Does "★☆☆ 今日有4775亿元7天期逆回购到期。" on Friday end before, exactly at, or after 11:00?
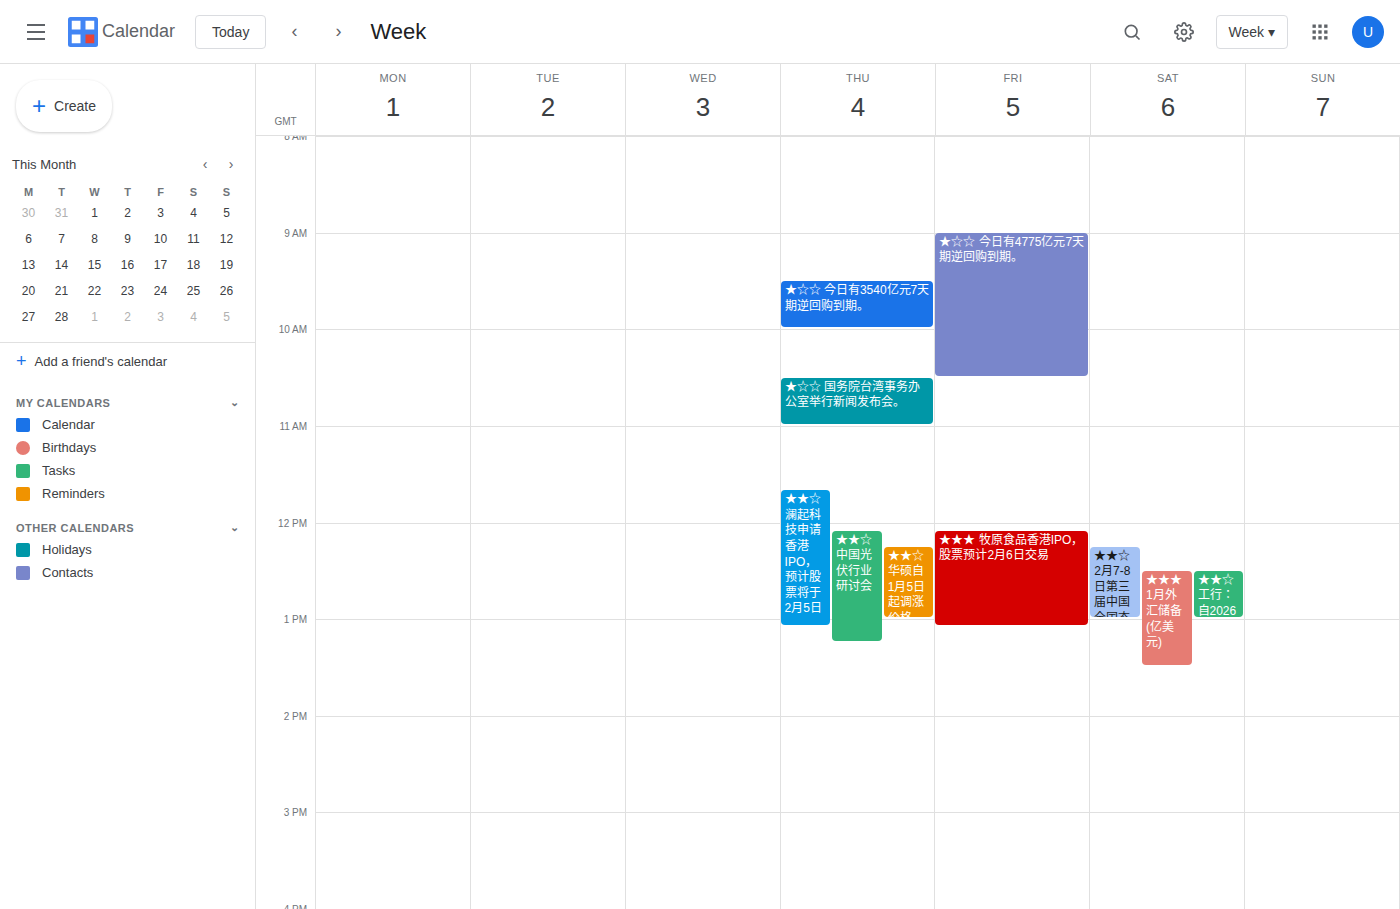
10:30 -- before 11:00, 30 minutes above the 11:00 line.